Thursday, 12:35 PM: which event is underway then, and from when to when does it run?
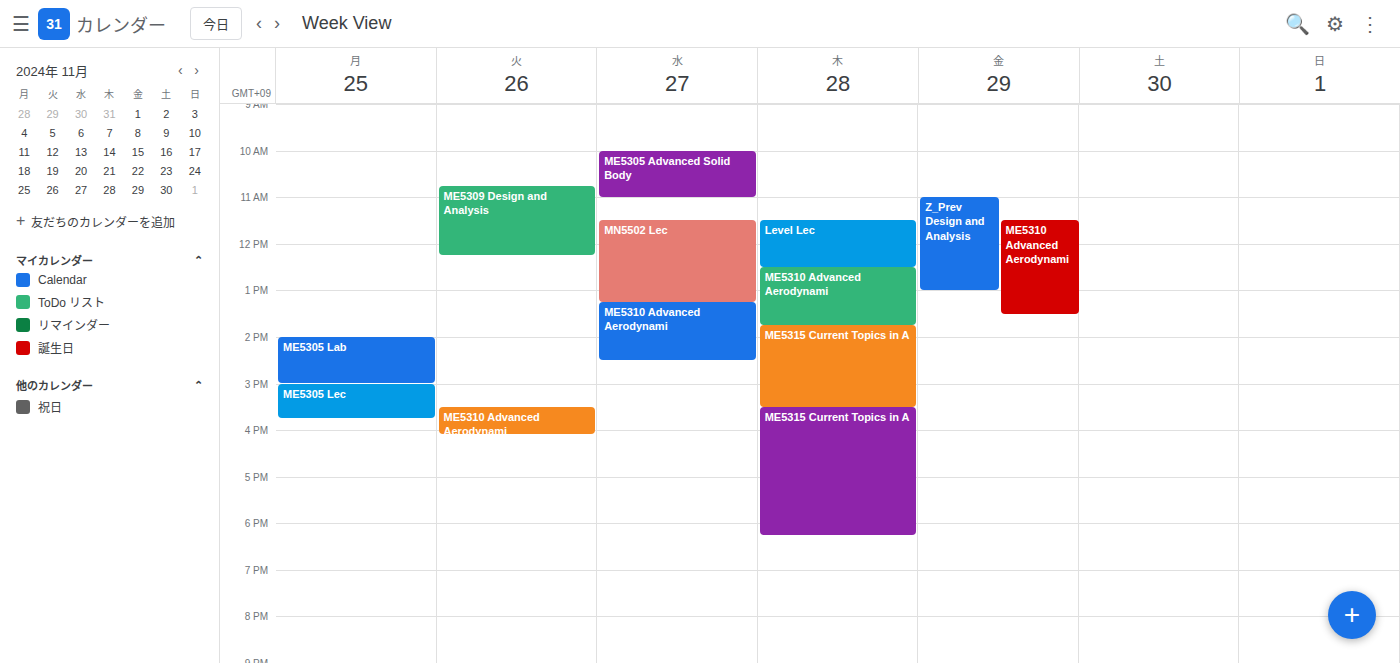
"ME5310 Advanced Aerodynami", 12:30 PM to 1:45 PM